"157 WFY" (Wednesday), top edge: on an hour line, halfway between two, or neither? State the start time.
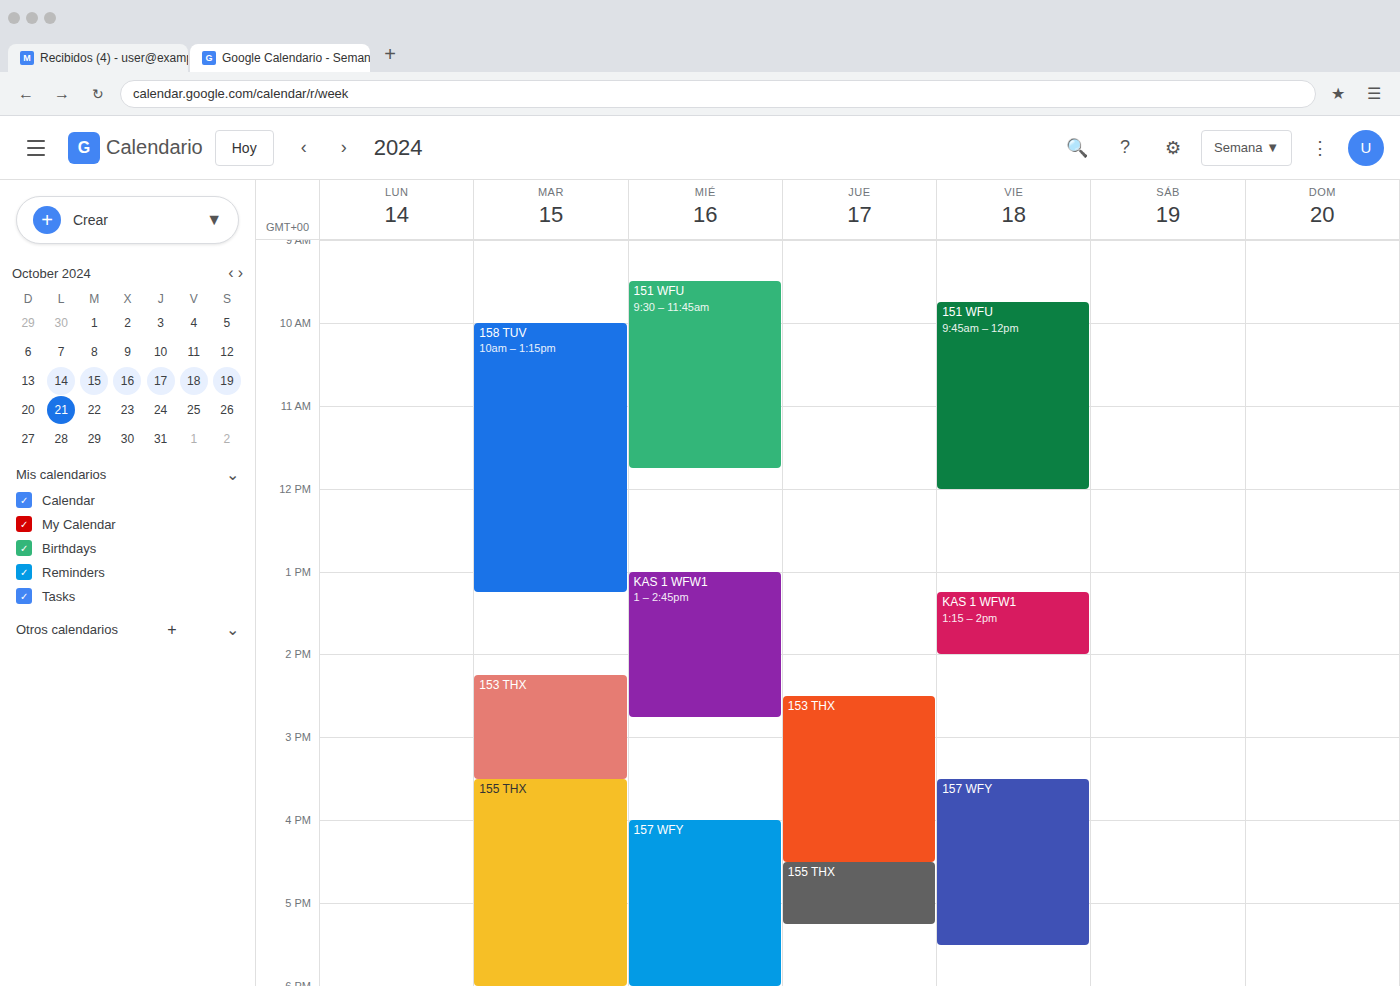
4:00 PM -- exactly on the 4 PM line.